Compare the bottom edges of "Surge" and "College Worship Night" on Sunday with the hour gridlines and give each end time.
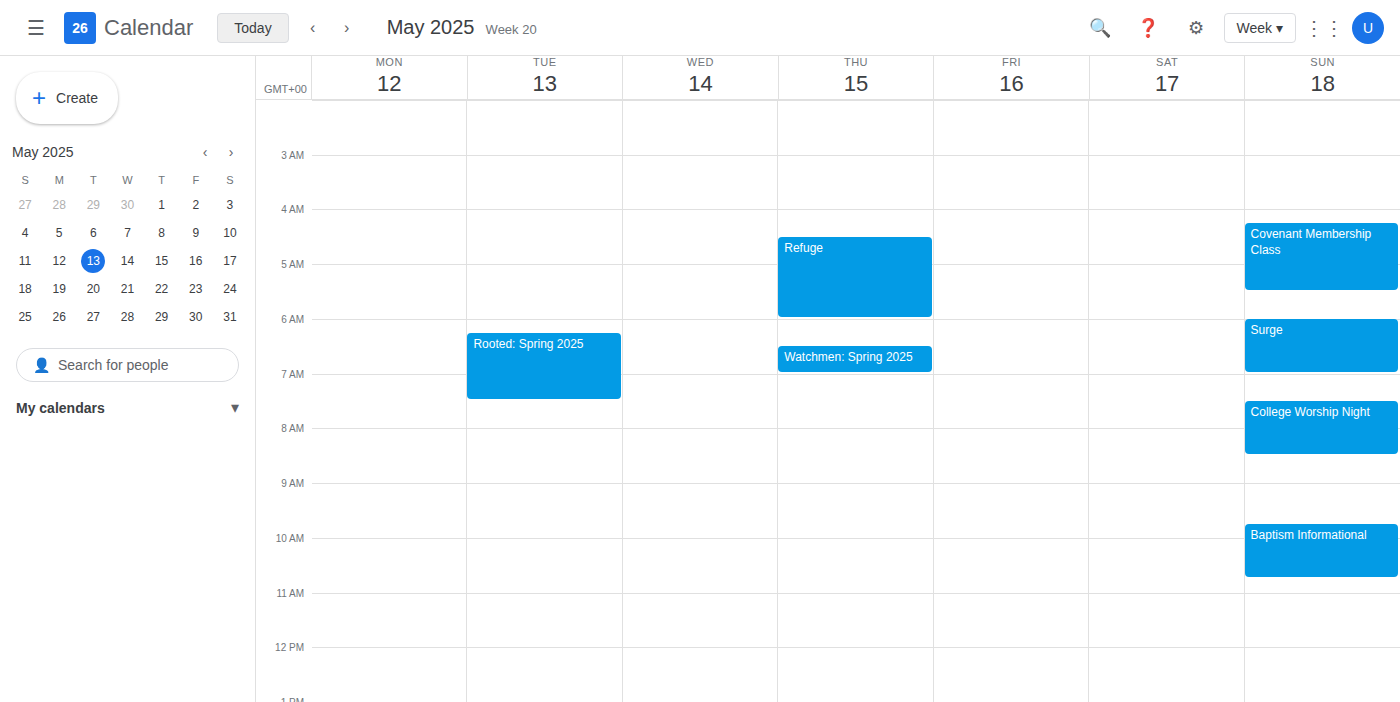
"Surge": 07:00, exactly on the 07:00 line. "College Worship Night": 08:30, halfway between the 08:00 and 09:00 lines.